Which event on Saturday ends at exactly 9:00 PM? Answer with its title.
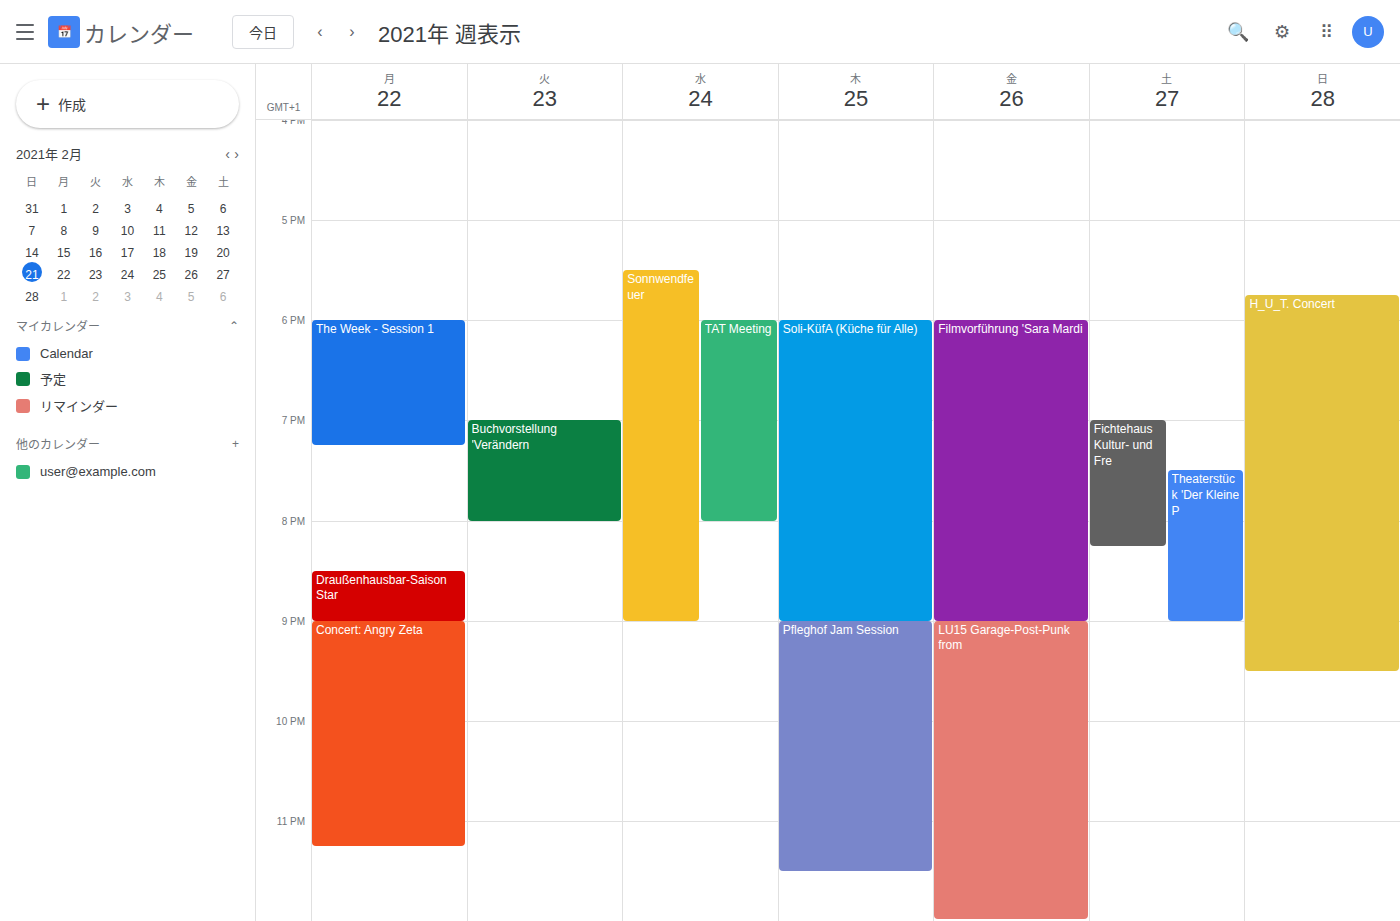
"Theaterstück 'Der Kleine P"